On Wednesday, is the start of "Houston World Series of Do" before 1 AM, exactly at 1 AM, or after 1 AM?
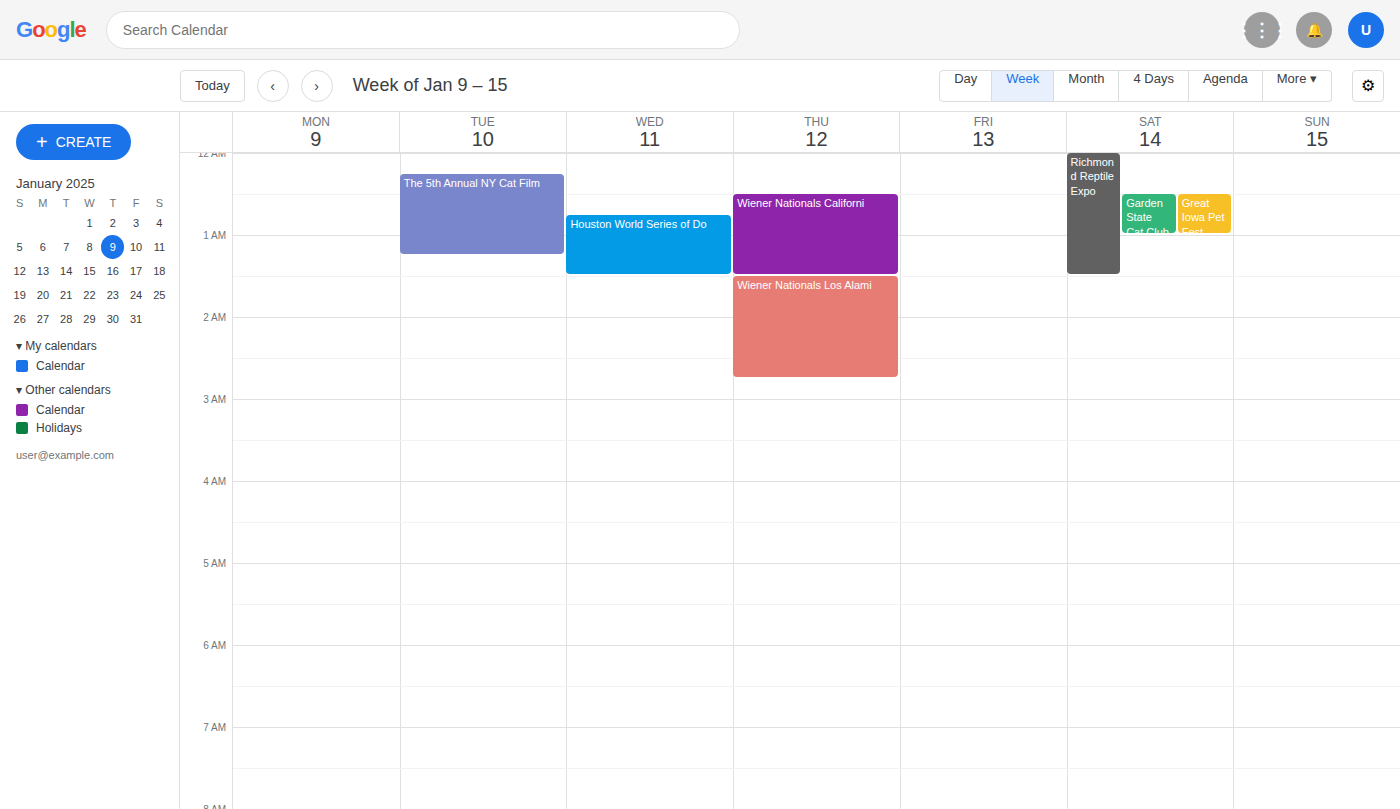
12:45 AM -- before 1 AM, 15 minutes above the 1 AM line.